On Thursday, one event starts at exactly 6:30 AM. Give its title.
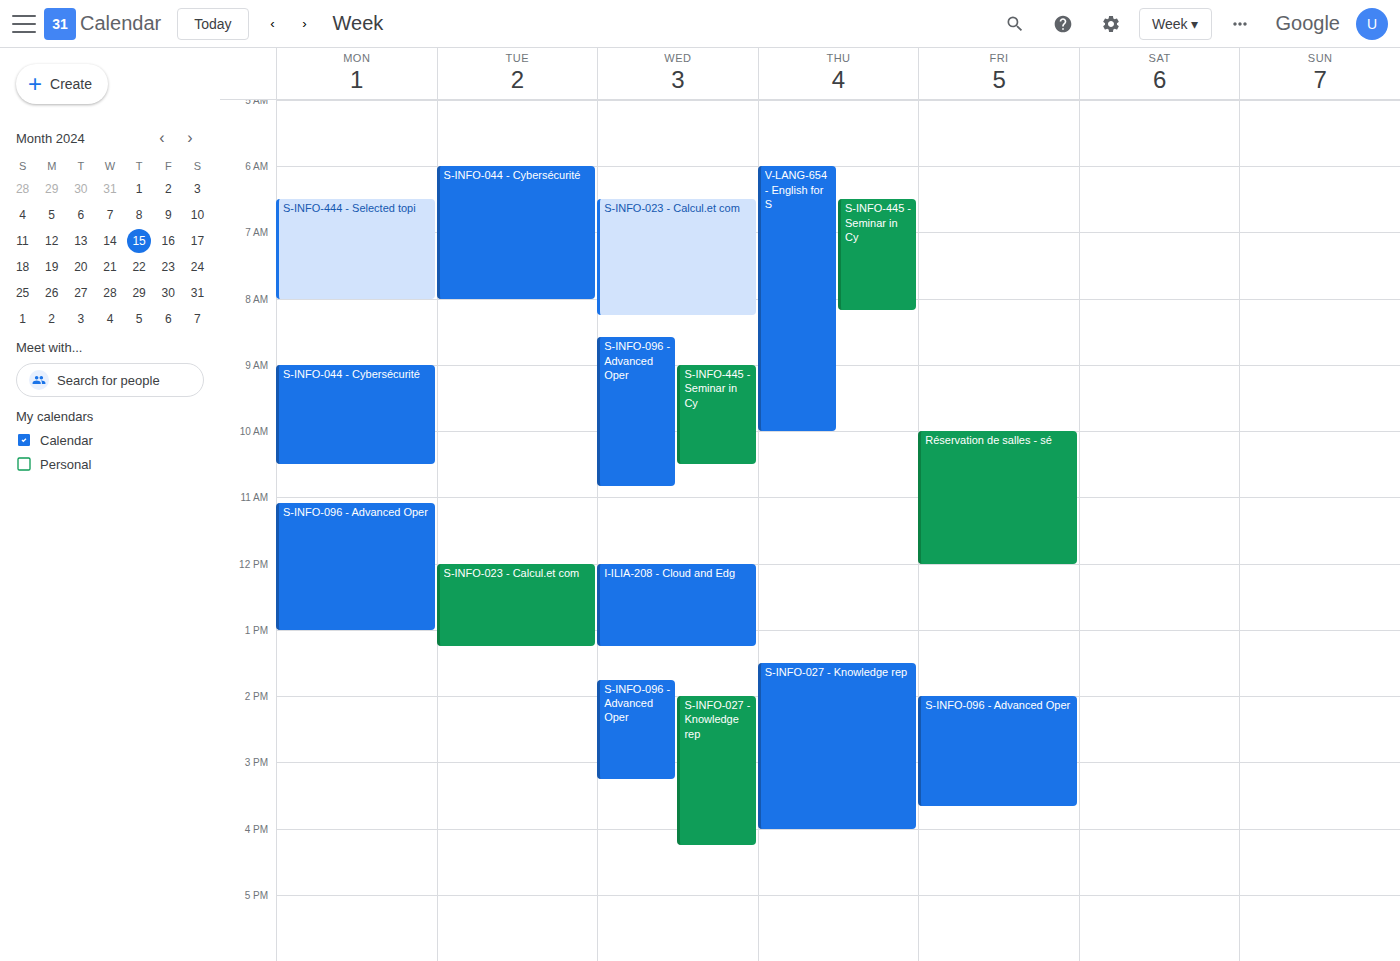
"S-INFO-445 - Seminar in Cy"